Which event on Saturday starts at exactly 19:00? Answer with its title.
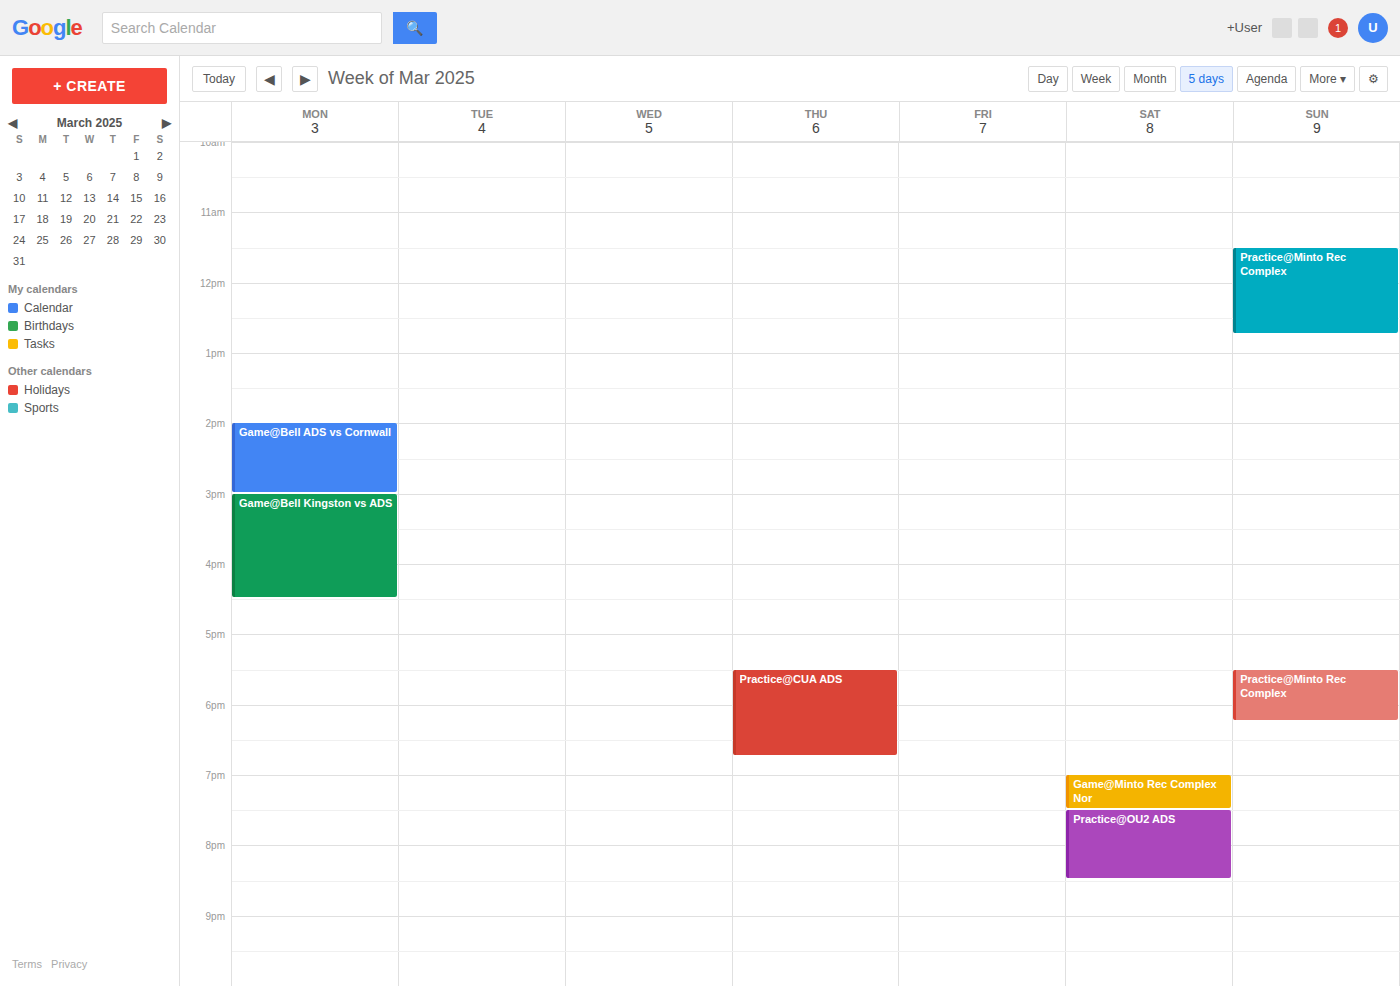
"Game@Minto Rec Complex Nor"